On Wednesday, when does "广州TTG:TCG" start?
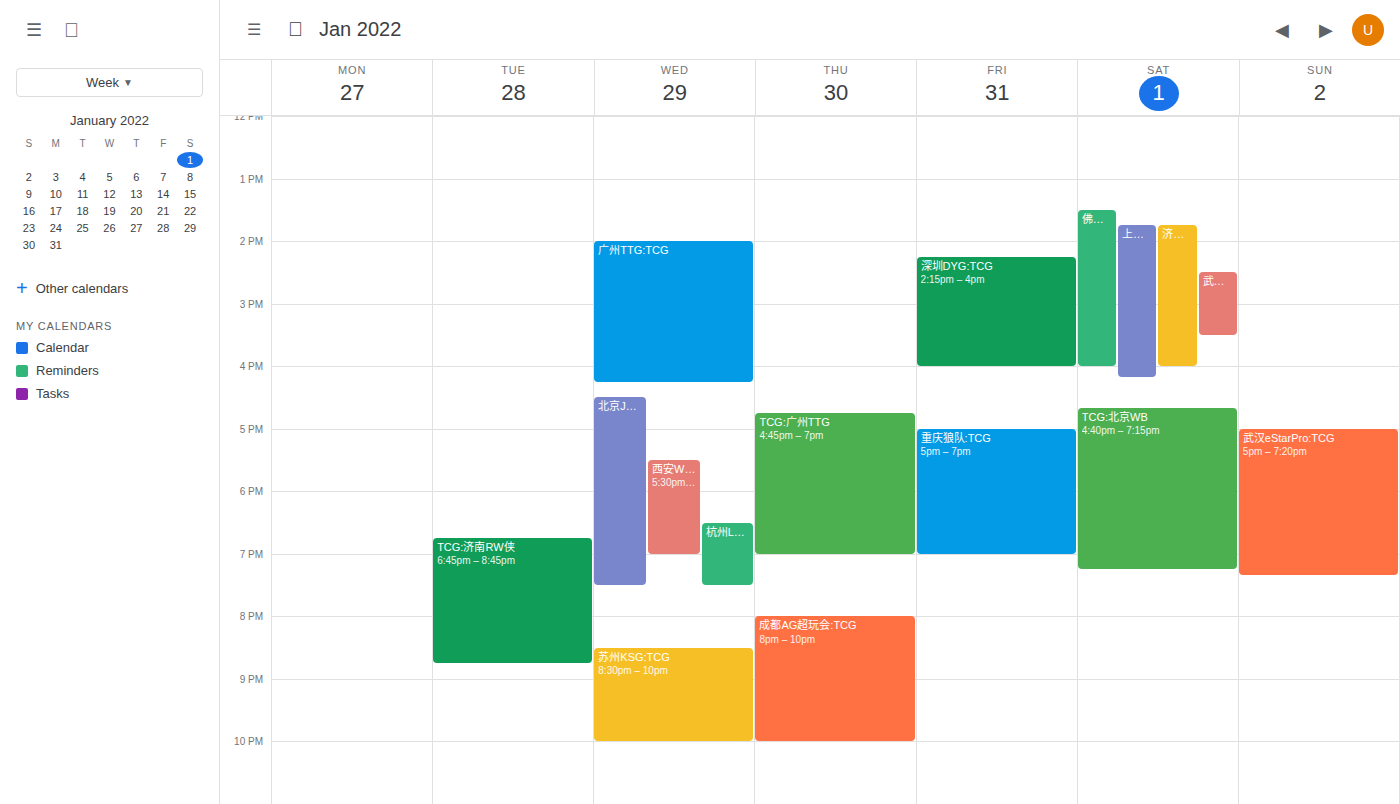
2:00 PM